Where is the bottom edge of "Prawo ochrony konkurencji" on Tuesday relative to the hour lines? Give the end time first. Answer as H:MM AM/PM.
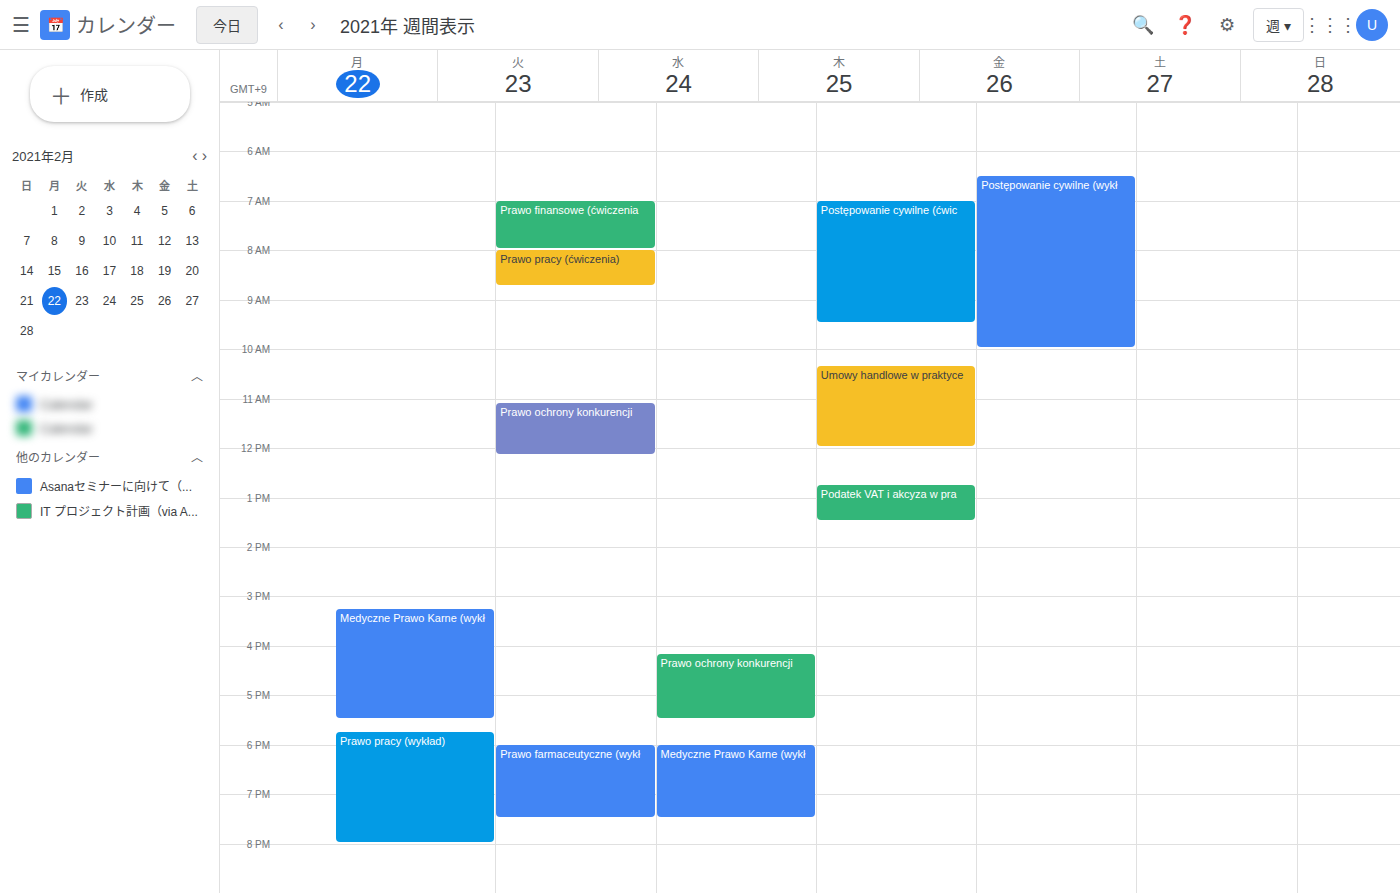
12:10 PM -- neither: 10 minutes below the 12 PM line and 50 minutes above the 1 PM line.